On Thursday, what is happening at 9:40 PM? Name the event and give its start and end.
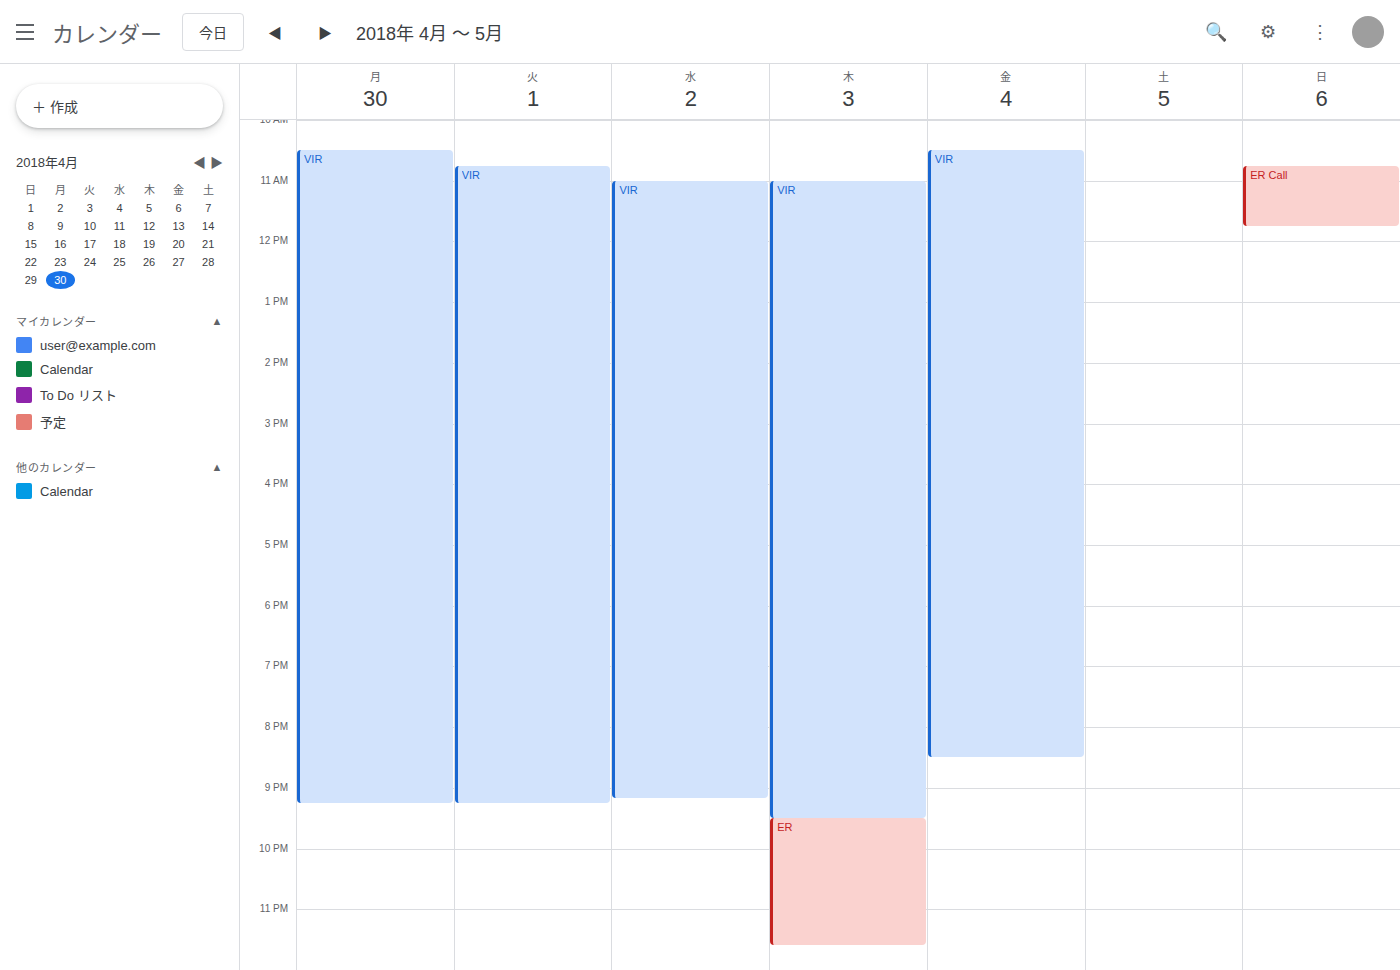
"ER", 9:30 PM to 11:35 PM